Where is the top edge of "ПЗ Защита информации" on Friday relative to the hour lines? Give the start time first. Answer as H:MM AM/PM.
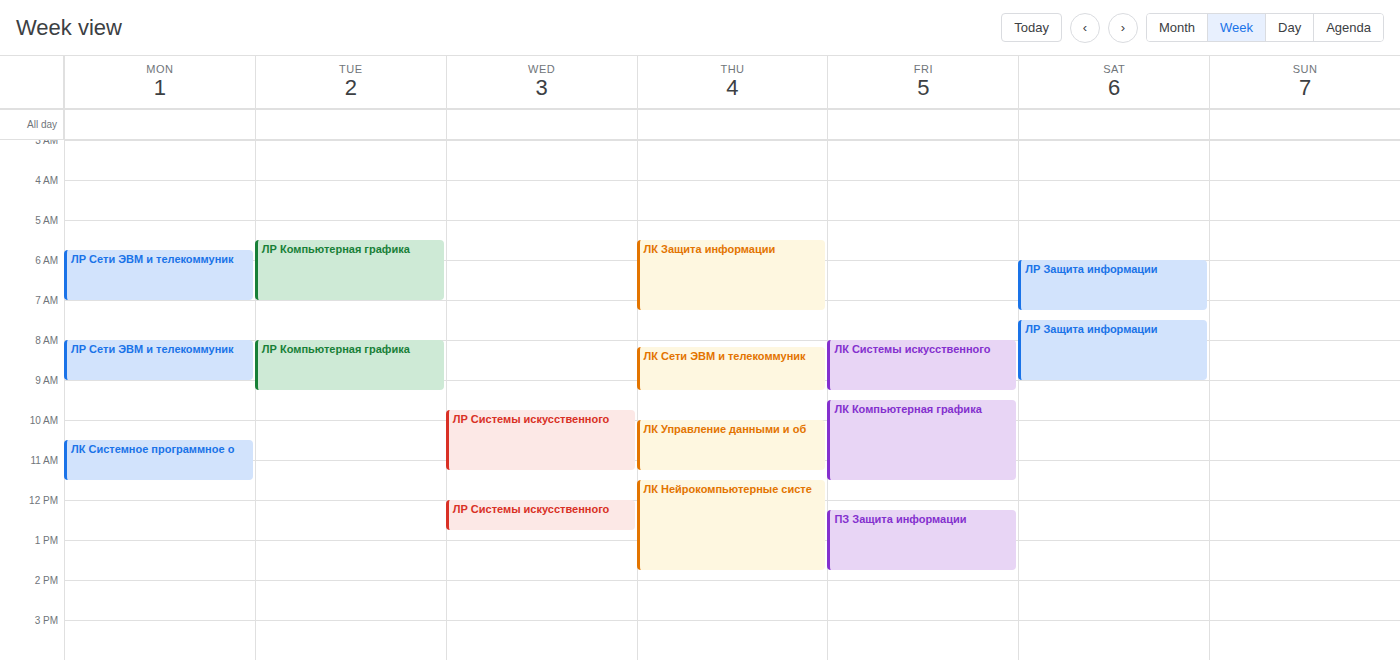
12:15 PM -- neither: a quarter of the way from the 12 PM line to the 1 PM line.